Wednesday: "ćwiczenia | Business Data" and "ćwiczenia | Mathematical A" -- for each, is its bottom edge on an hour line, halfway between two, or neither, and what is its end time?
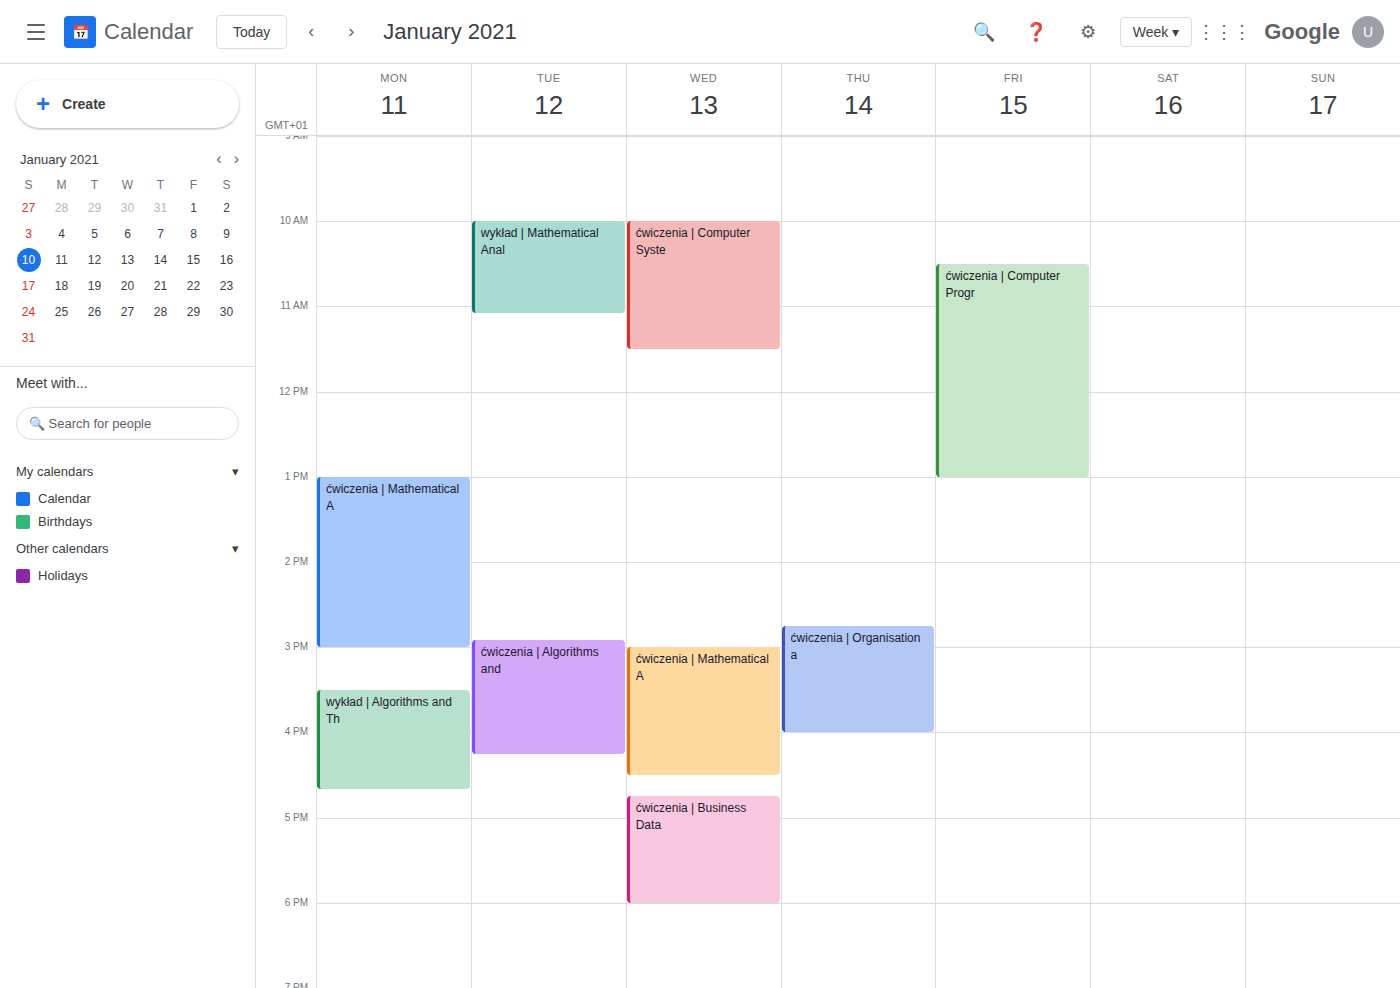
"ćwiczenia | Business Data": 6:00 PM, exactly on the 6 PM line. "ćwiczenia | Mathematical A": 4:30 PM, halfway between the 4 PM and 5 PM lines.